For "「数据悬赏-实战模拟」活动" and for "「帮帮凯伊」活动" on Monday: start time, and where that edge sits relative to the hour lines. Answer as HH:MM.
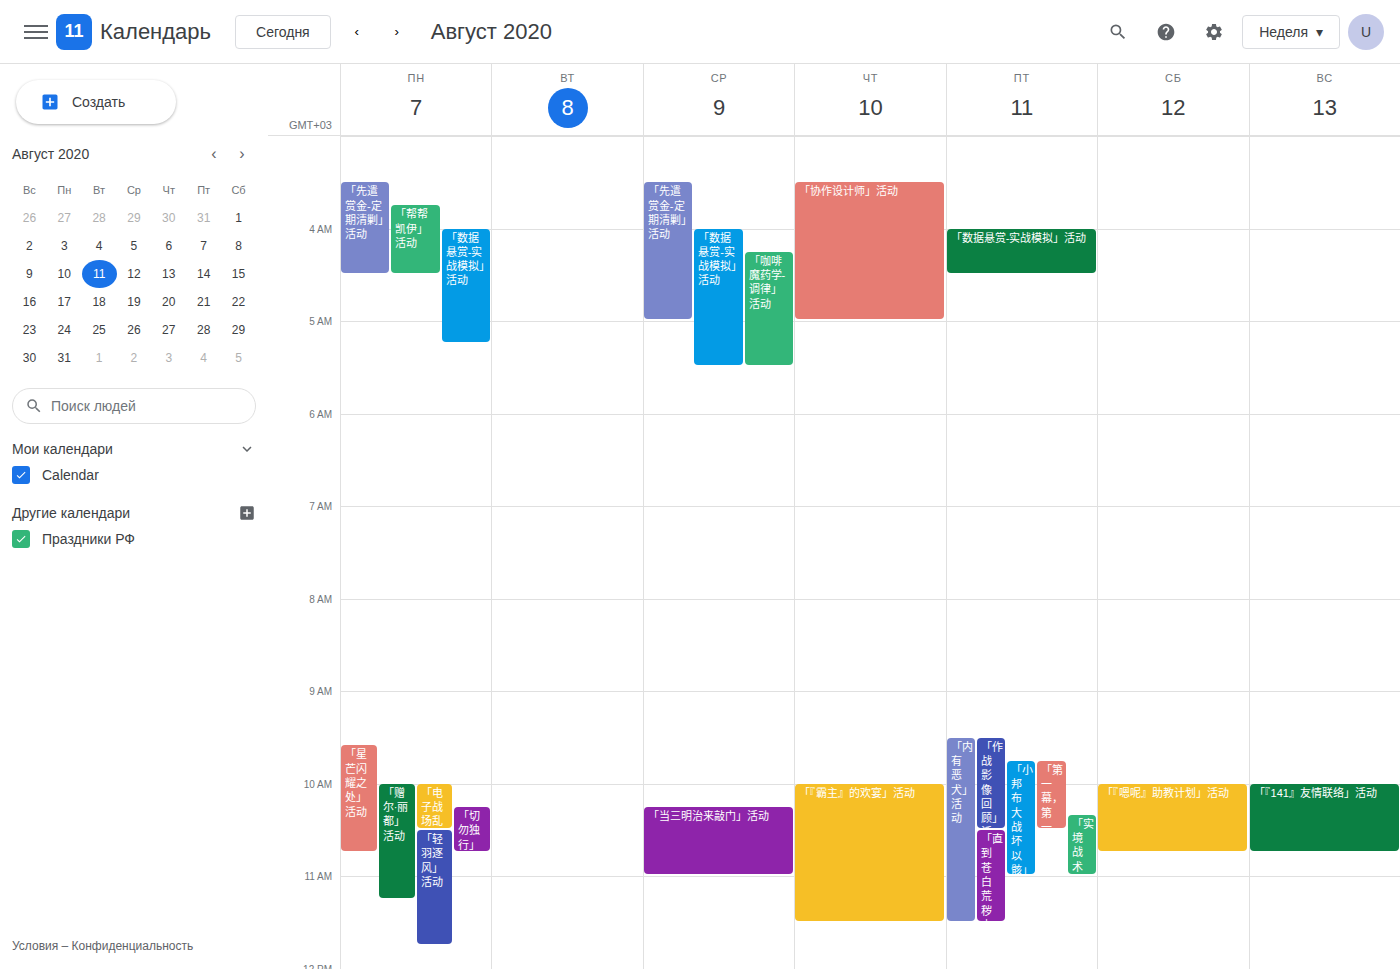
"「数据悬赏-实战模拟」活动": 04:00, exactly on the 04:00 line. "「帮帮凯伊」活动": 03:45, neither: three quarters of the way from the 03:00 line to the 04:00 line.